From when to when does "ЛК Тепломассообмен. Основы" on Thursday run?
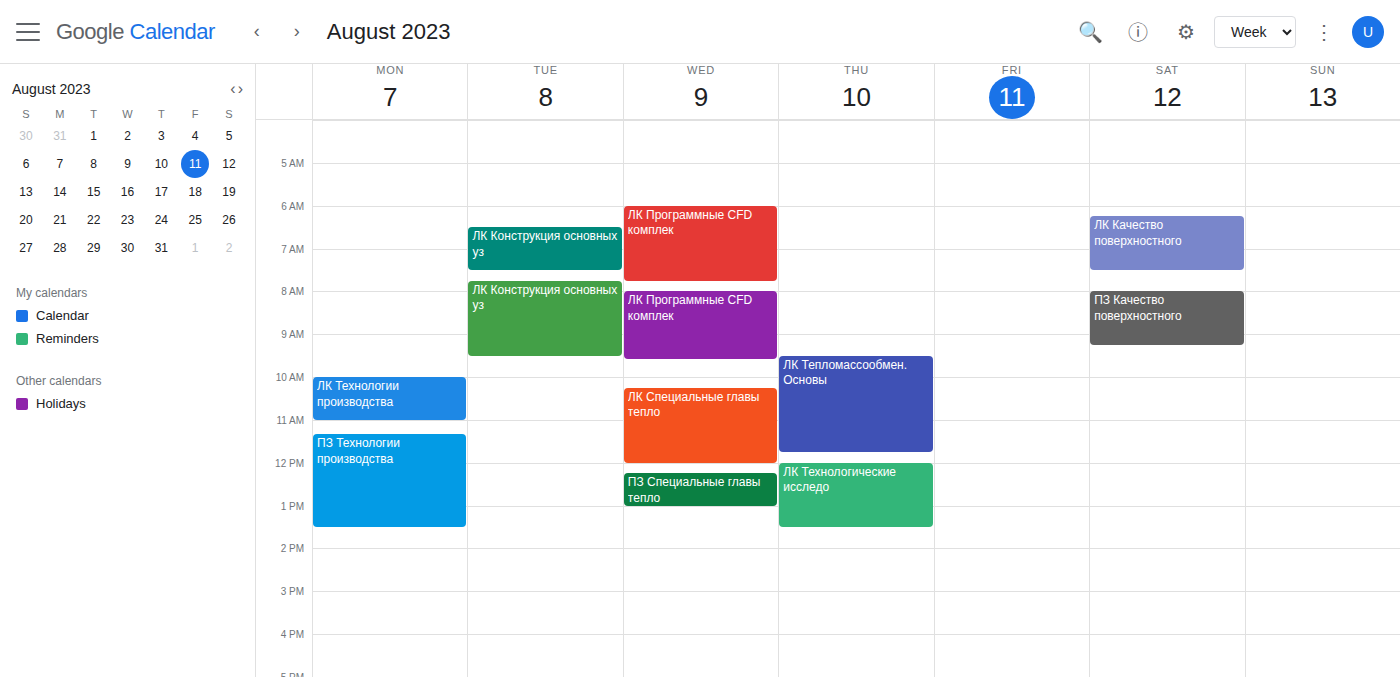
9:30 AM to 11:45 AM